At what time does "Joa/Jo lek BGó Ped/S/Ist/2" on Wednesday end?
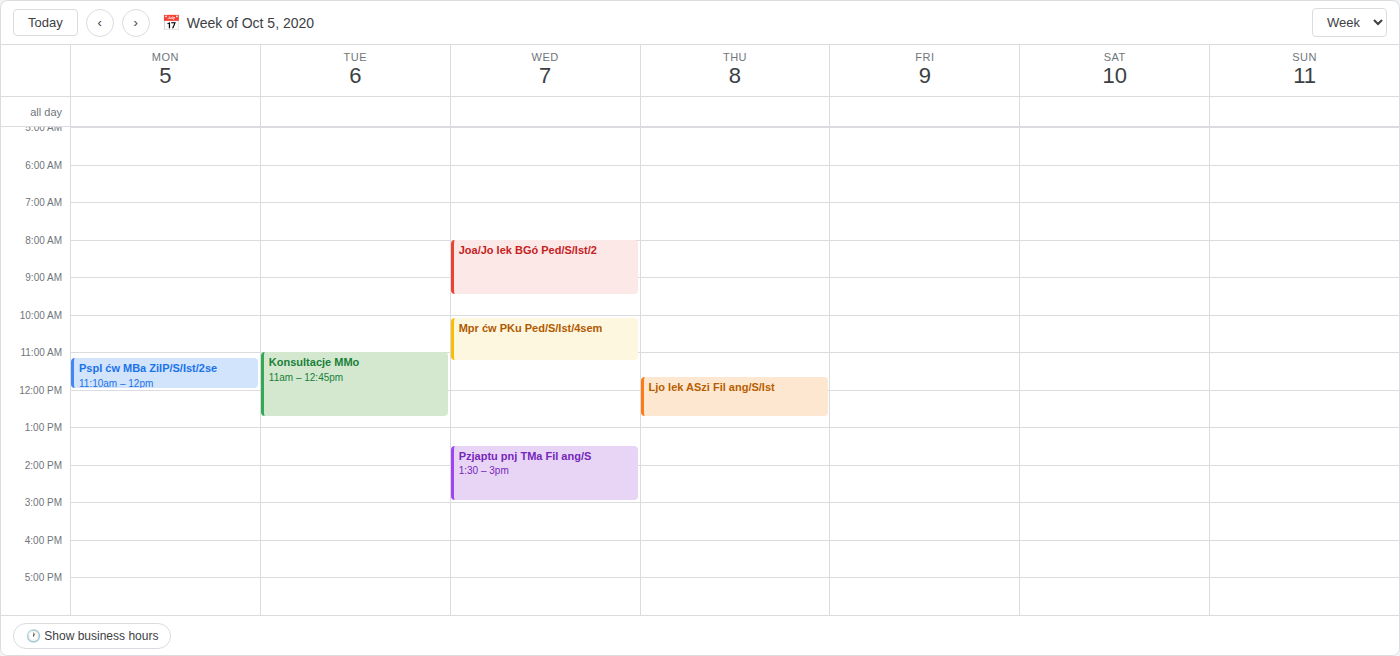
9:30 AM